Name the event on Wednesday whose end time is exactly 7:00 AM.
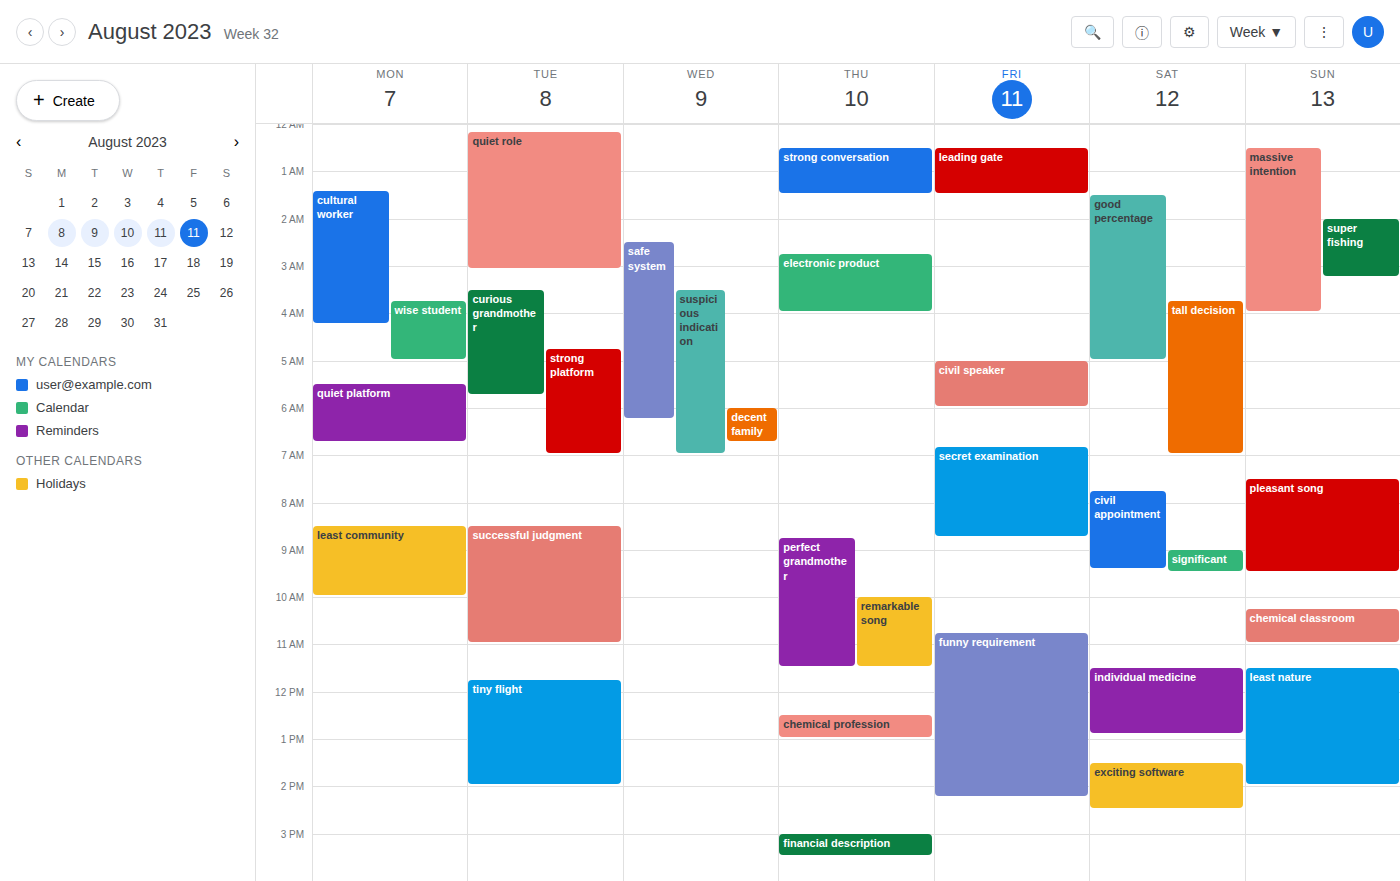
"suspicious indication"